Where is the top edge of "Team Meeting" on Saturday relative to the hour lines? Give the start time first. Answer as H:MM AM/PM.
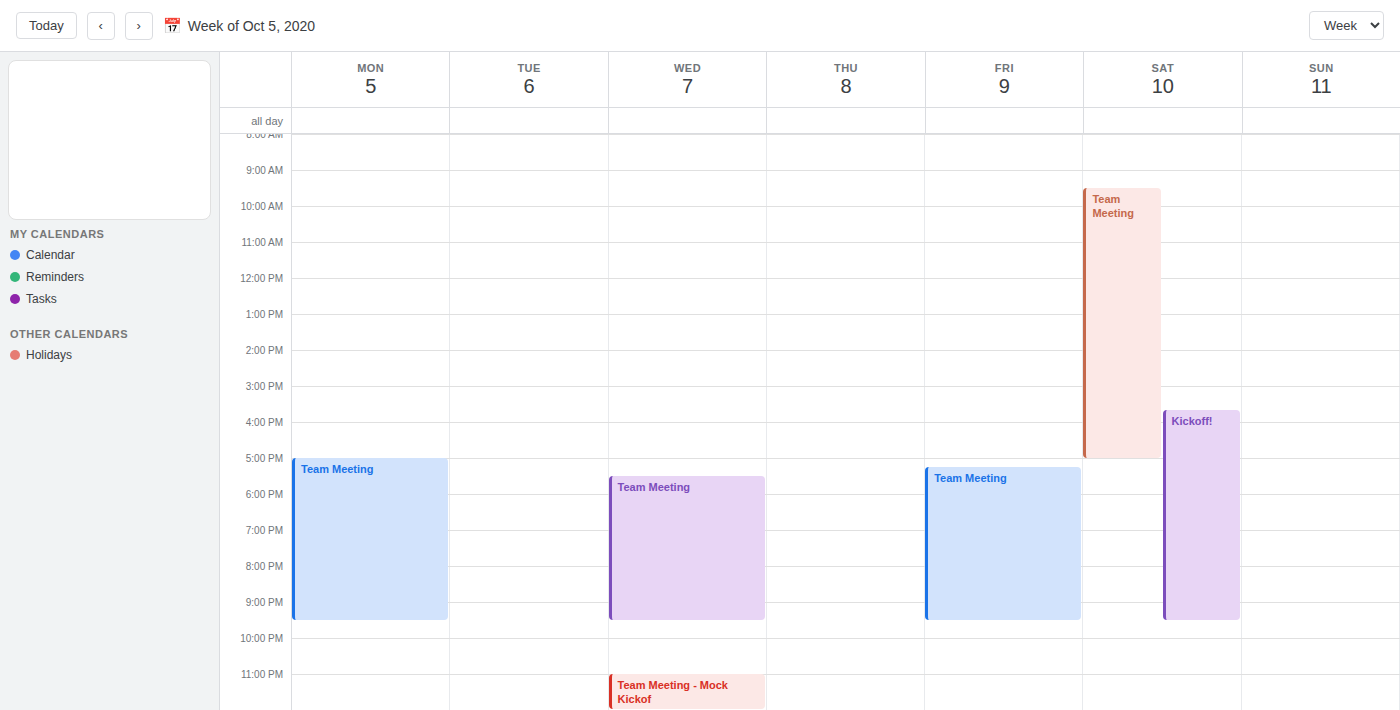
9:30 AM -- halfway between the 9 AM and 10 AM lines.